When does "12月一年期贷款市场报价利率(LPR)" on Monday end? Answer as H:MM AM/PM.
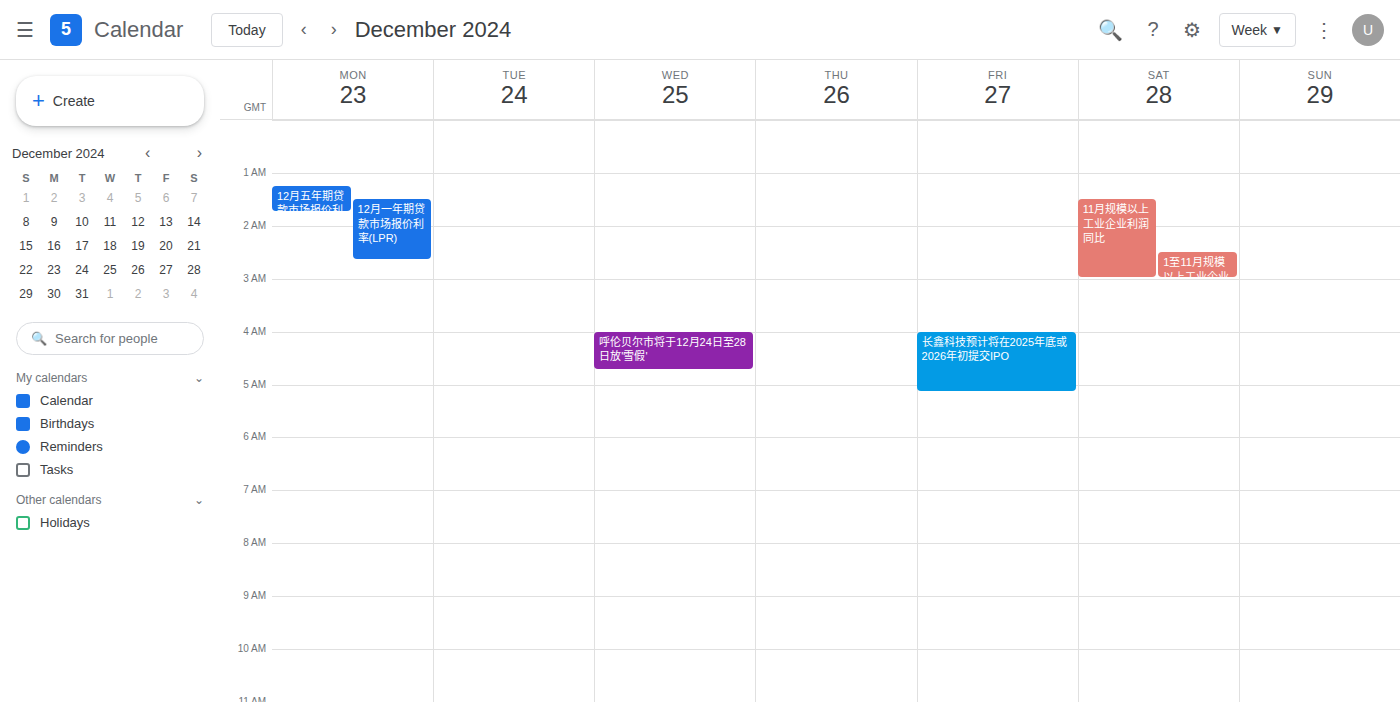
2:40 AM